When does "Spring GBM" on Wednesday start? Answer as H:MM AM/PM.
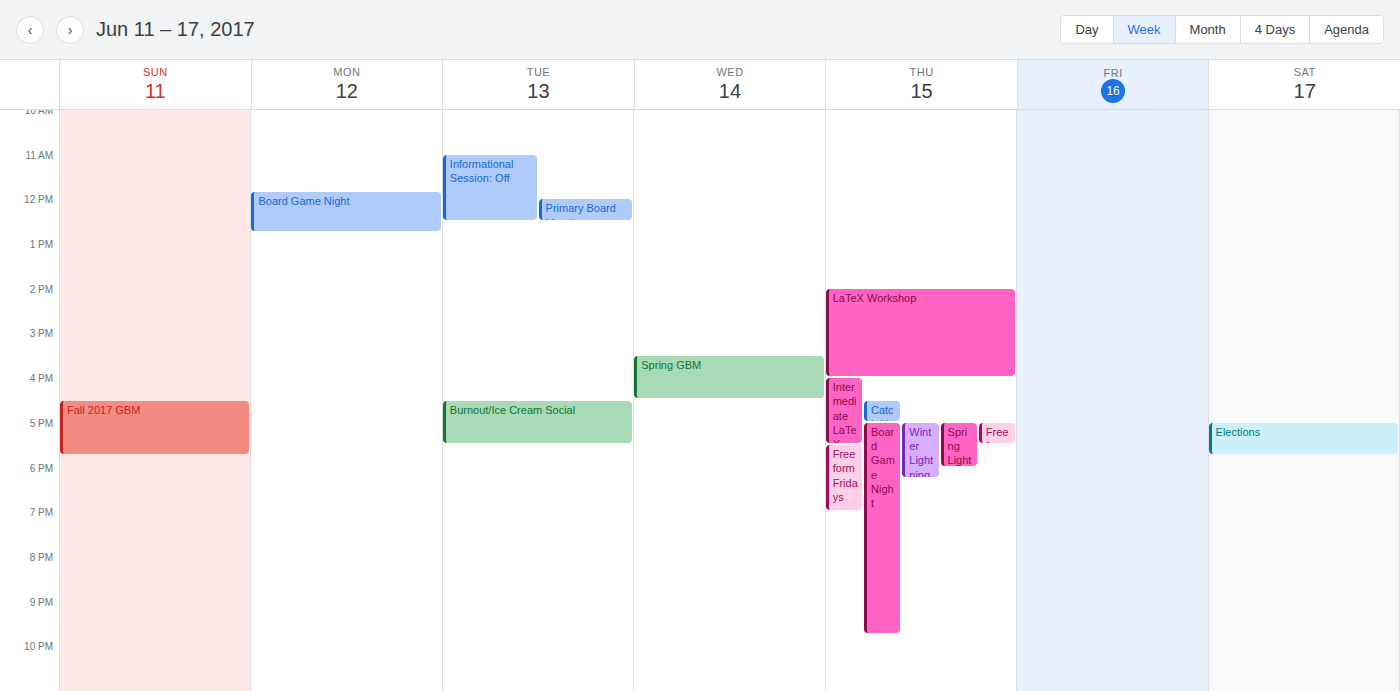
3:30 PM